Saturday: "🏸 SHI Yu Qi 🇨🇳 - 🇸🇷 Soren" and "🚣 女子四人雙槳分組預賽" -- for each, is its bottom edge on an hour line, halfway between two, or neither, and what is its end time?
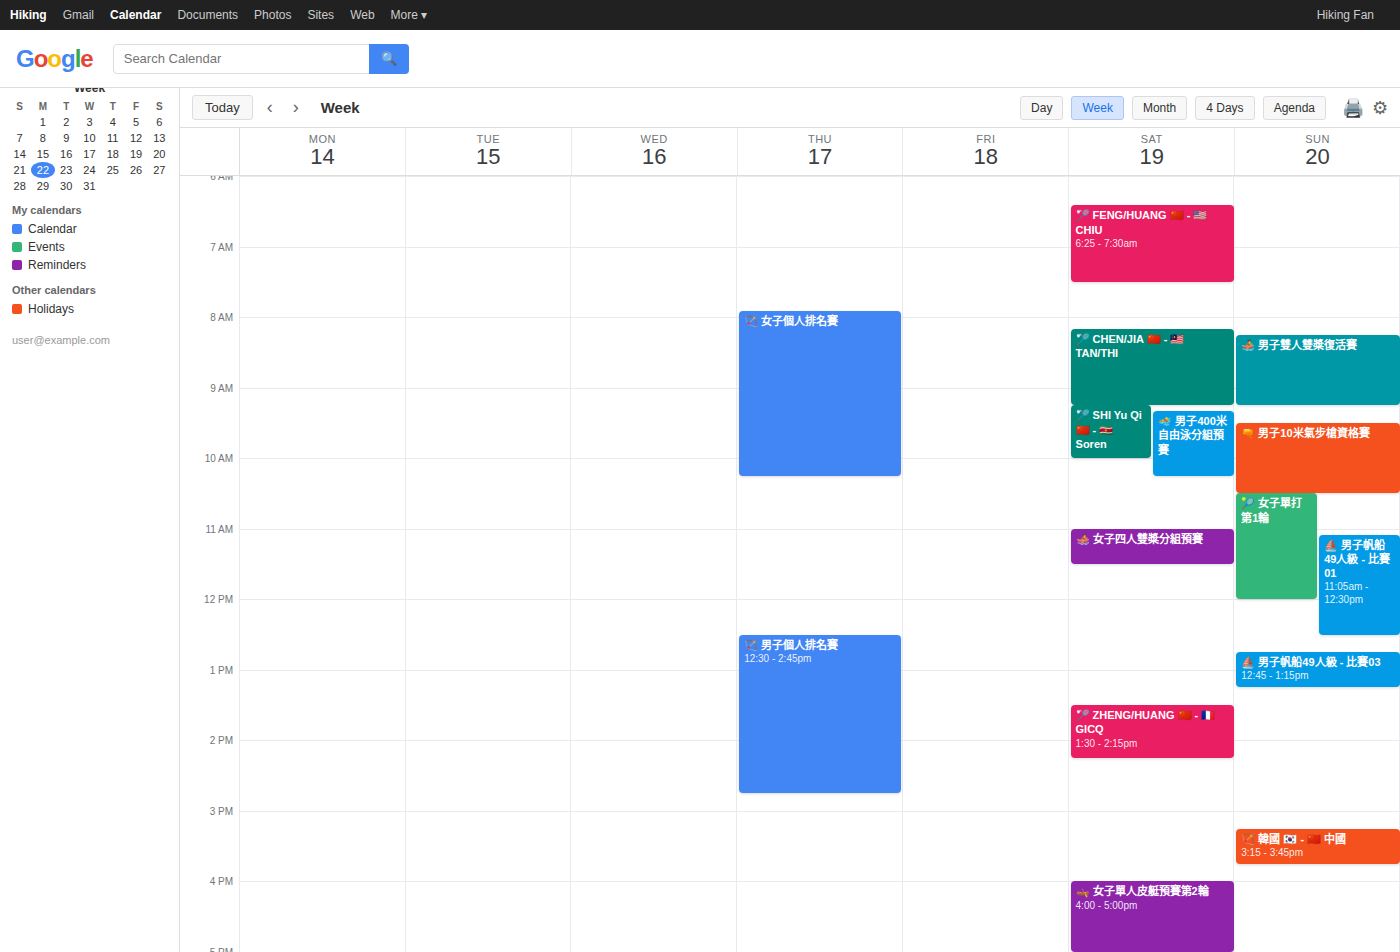
"🏸 SHI Yu Qi 🇨🇳 - 🇸🇷 Soren": 10:00 AM, exactly on the 10 AM line. "🚣 女子四人雙槳分組預賽": 11:30 AM, halfway between the 11 AM and 12 PM lines.